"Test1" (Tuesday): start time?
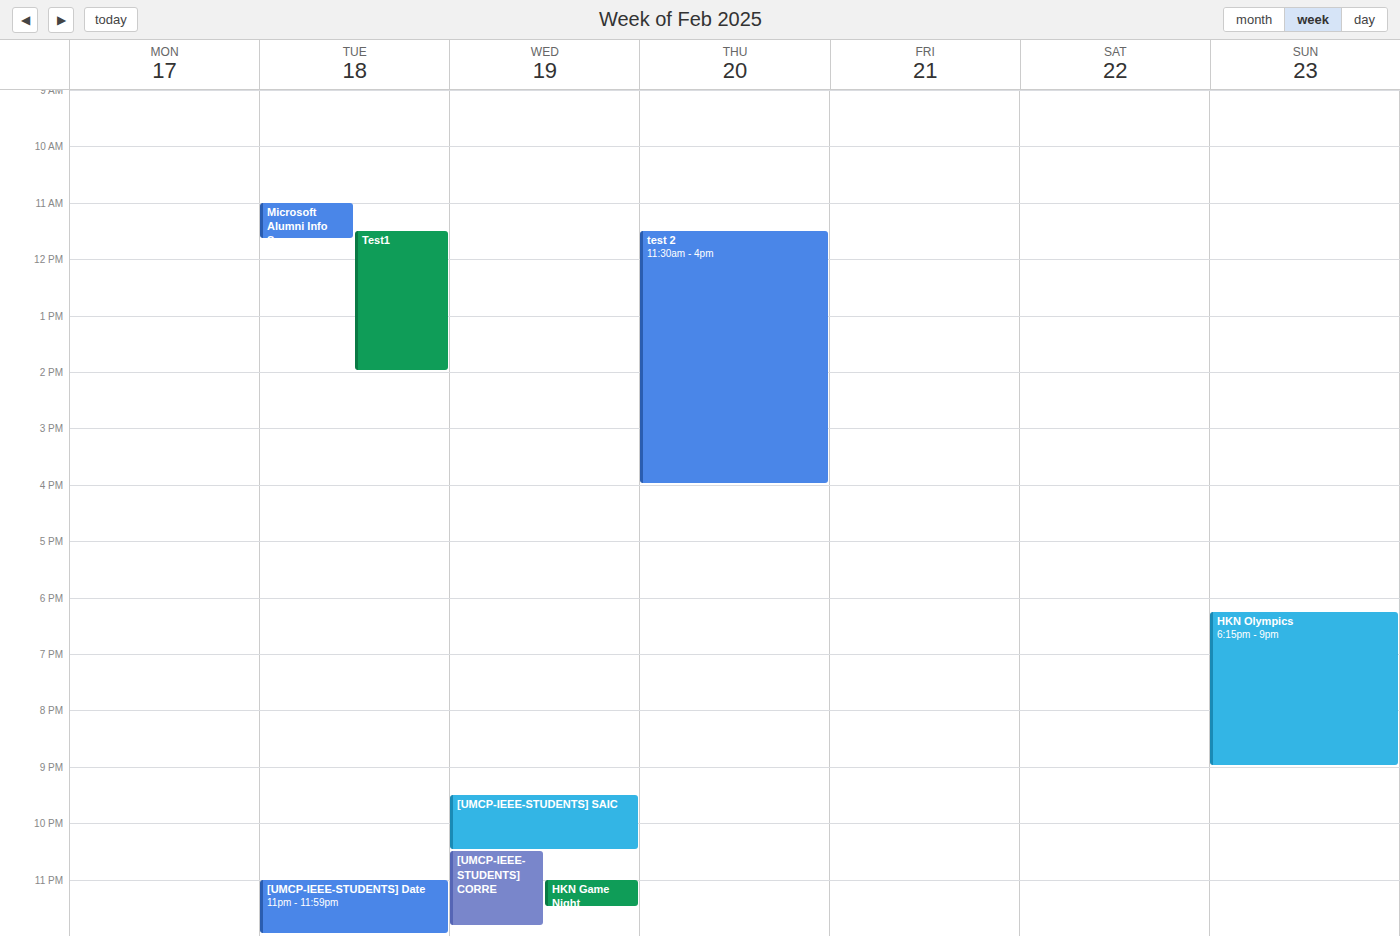
11:30 AM